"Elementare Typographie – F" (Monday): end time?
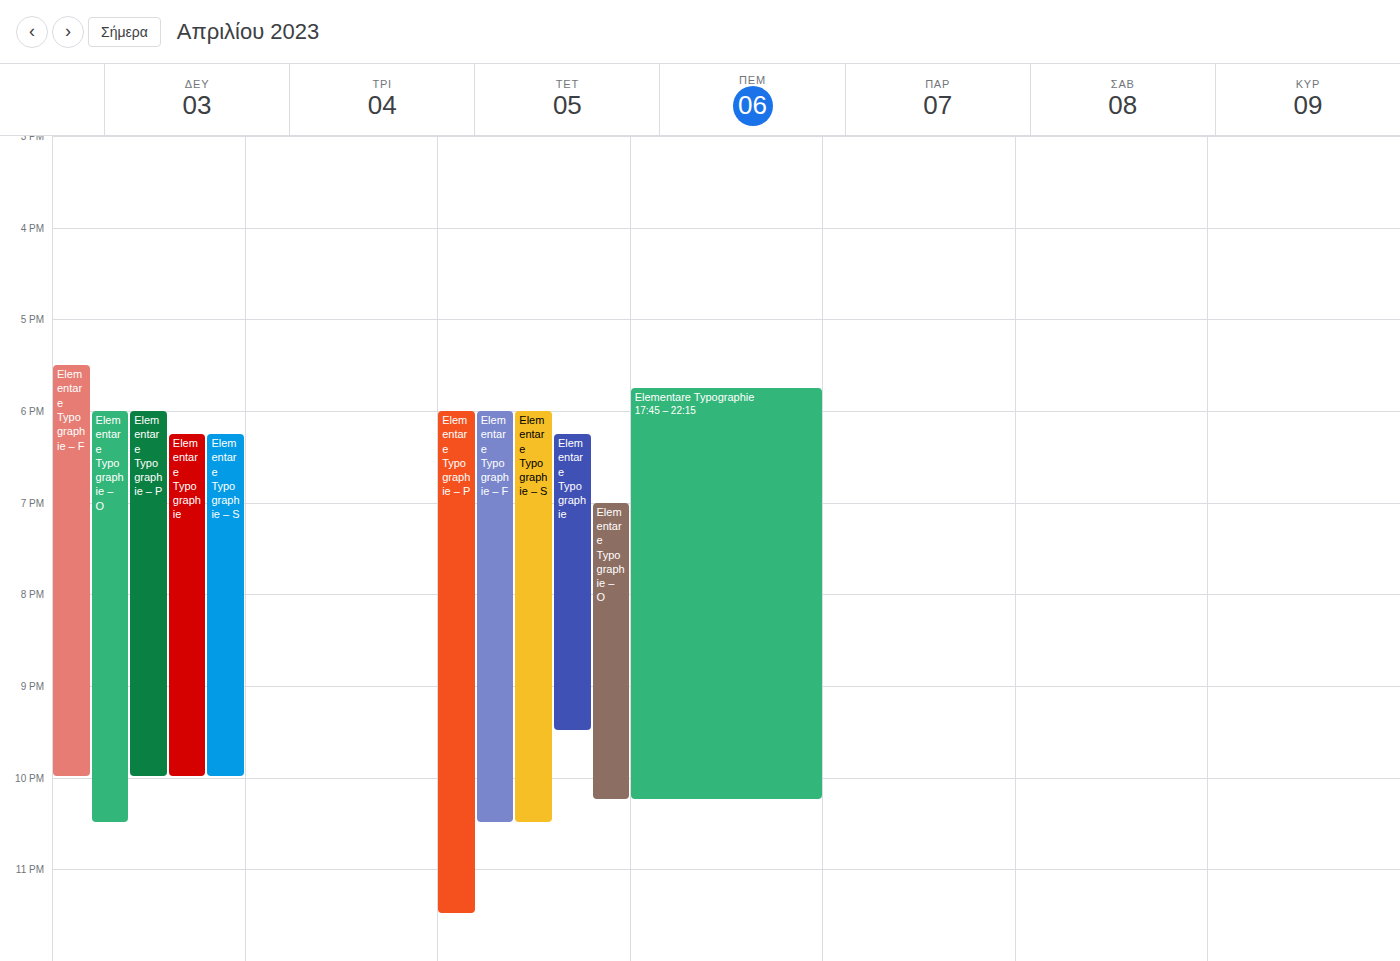
10:00 PM